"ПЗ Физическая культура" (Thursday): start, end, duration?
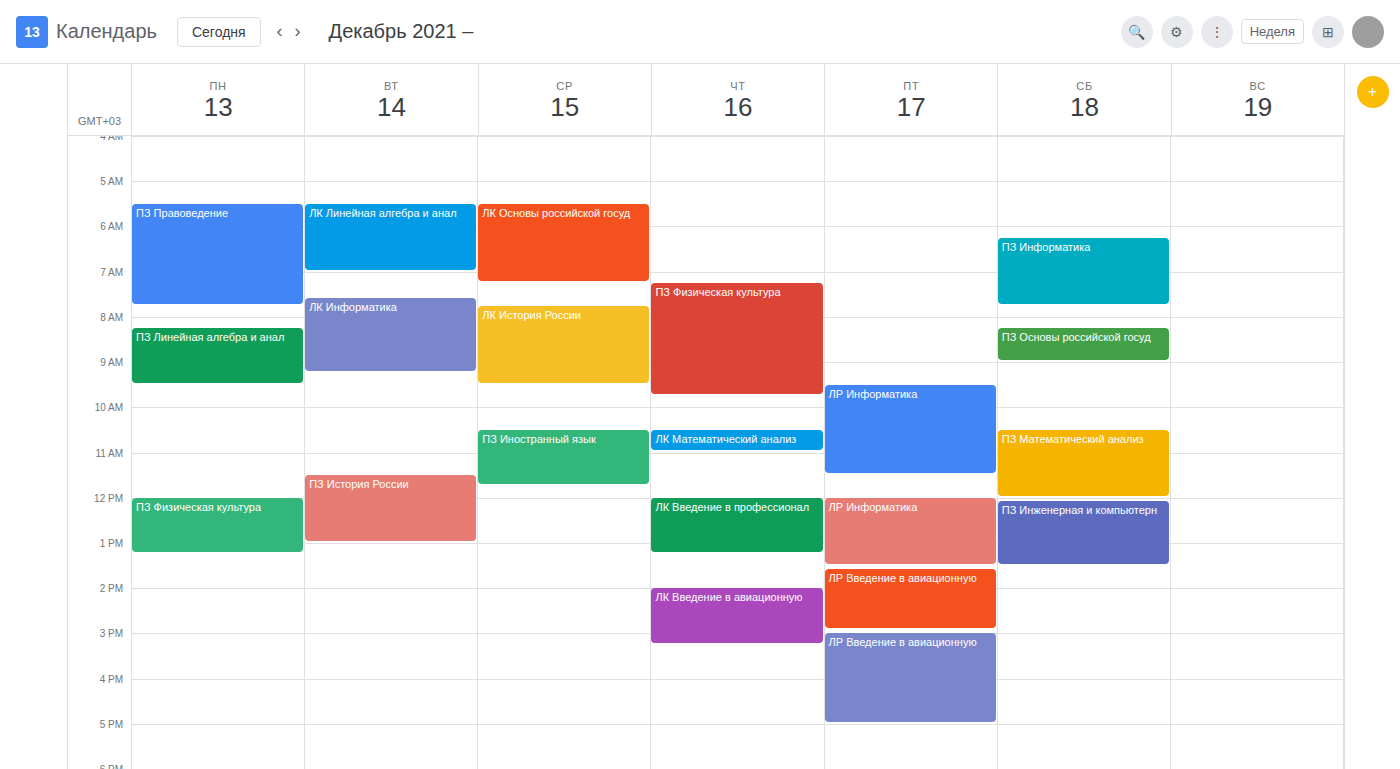
7:15 AM to 9:45 AM, 2 hours 30 minutes